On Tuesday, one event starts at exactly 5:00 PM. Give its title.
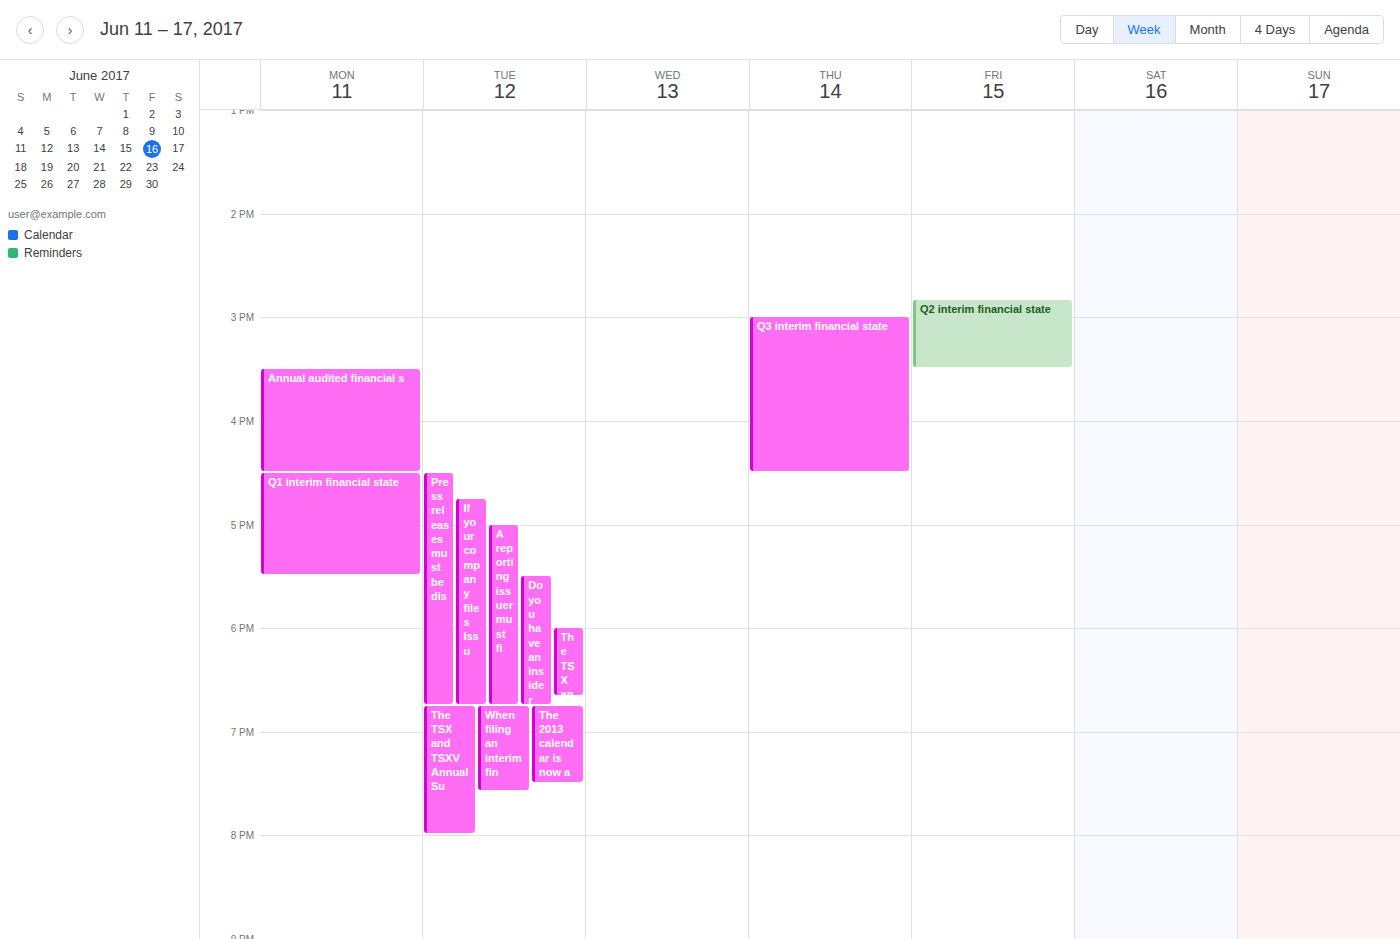
"A reporting issuer must fi"